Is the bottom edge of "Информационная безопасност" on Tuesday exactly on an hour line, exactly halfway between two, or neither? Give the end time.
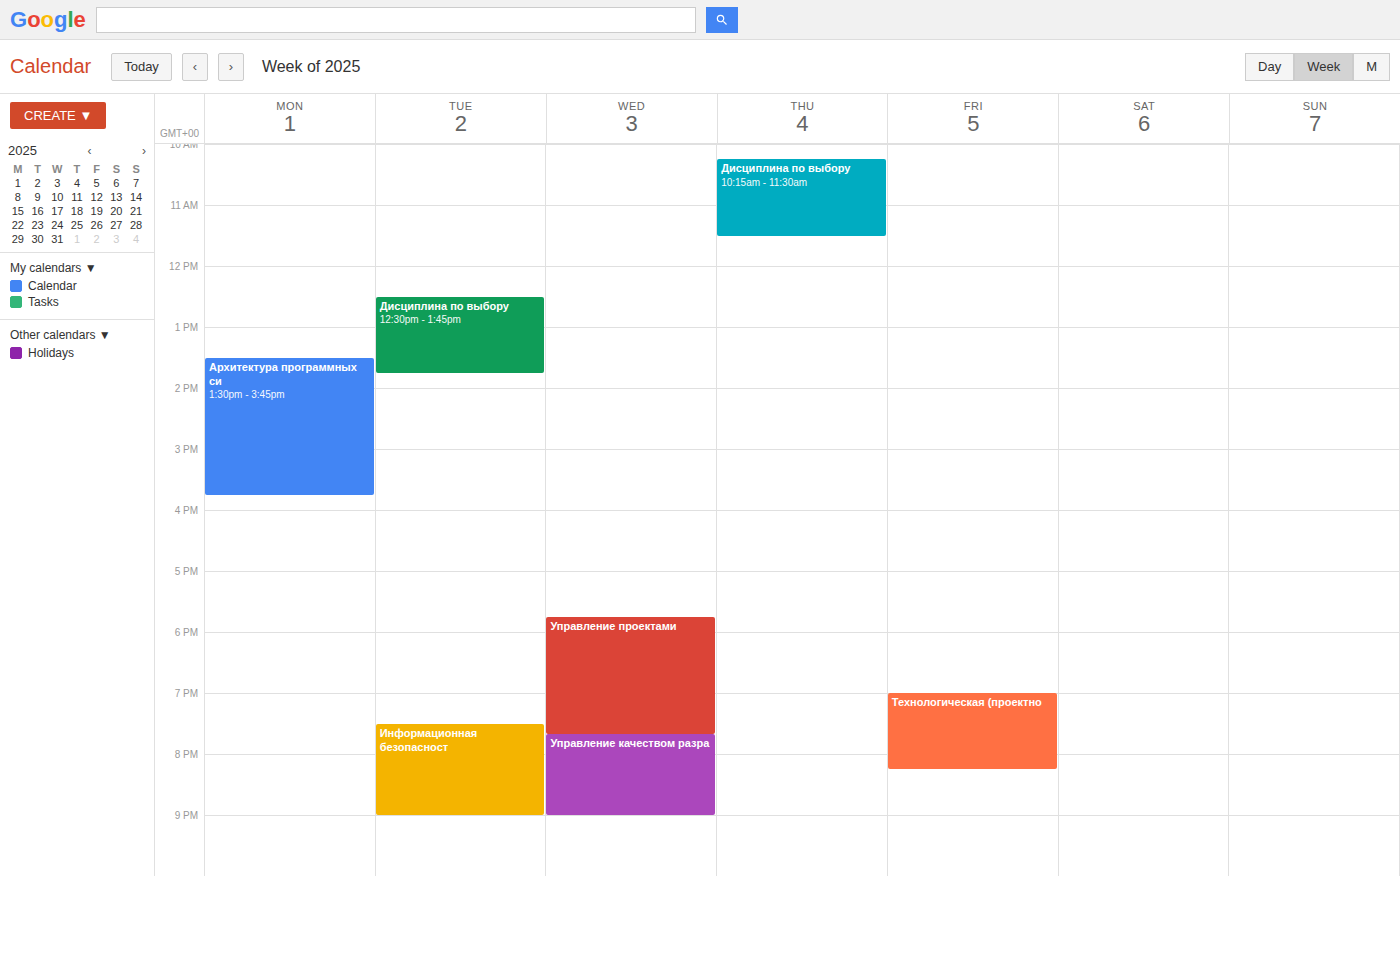
9:00 PM -- exactly on the 9 PM line.